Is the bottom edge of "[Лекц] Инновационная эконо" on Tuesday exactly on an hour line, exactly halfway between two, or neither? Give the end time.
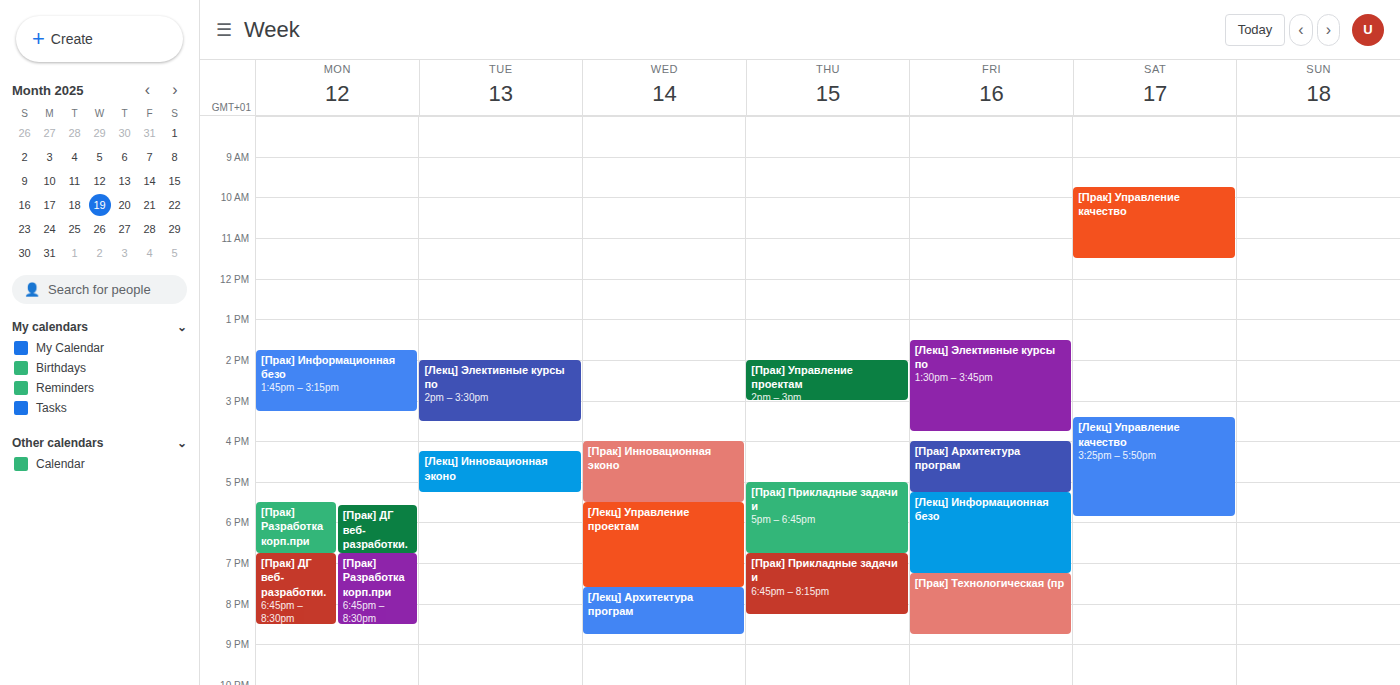
5:15 PM -- neither: a quarter of the way from the 5 PM line to the 6 PM line.